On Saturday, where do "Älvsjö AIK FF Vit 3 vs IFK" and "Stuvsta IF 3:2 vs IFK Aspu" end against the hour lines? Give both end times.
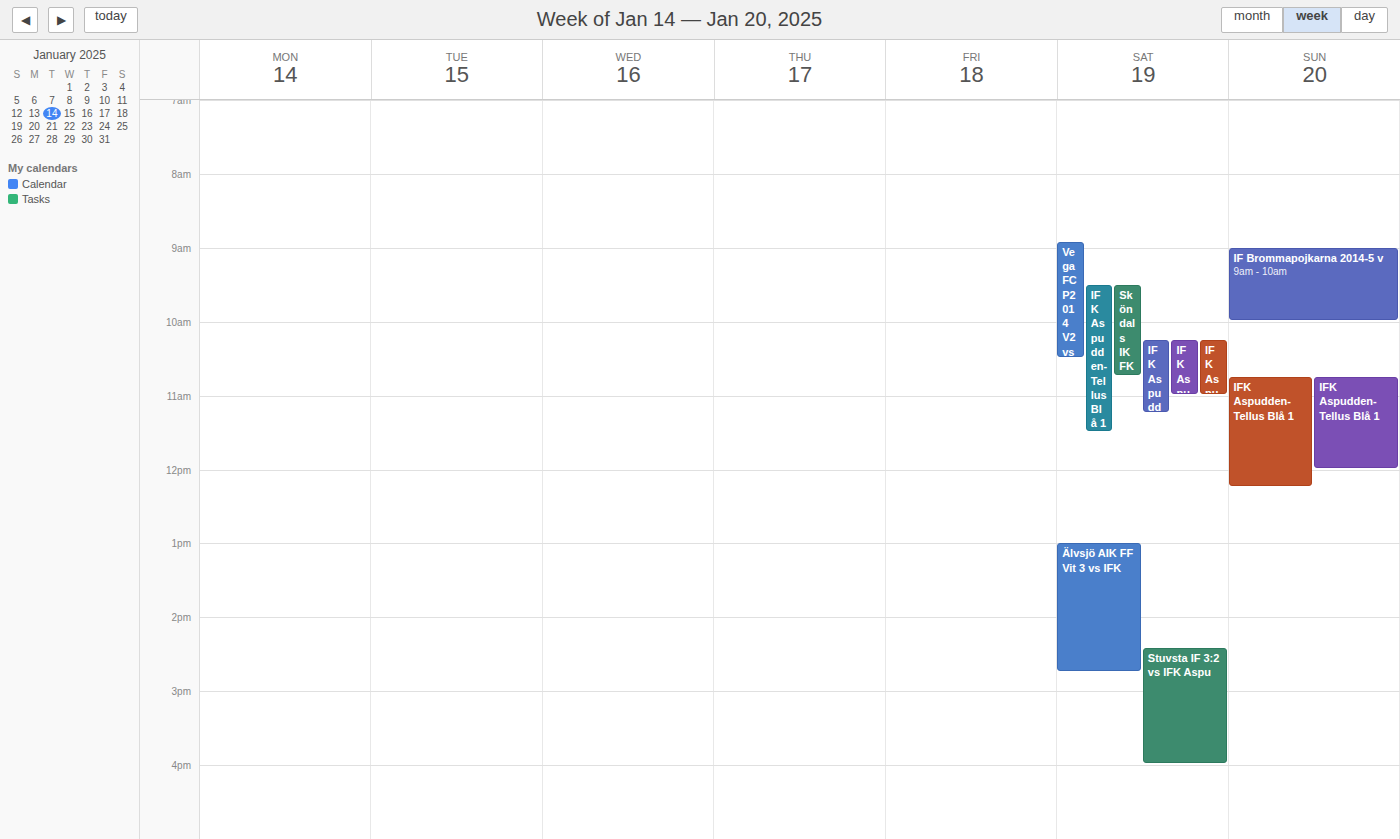
"Älvsjö AIK FF Vit 3 vs IFK": 2:45 PM, neither: three quarters of the way from the 2 PM line to the 3 PM line. "Stuvsta IF 3:2 vs IFK Aspu": 4:00 PM, exactly on the 4 PM line.